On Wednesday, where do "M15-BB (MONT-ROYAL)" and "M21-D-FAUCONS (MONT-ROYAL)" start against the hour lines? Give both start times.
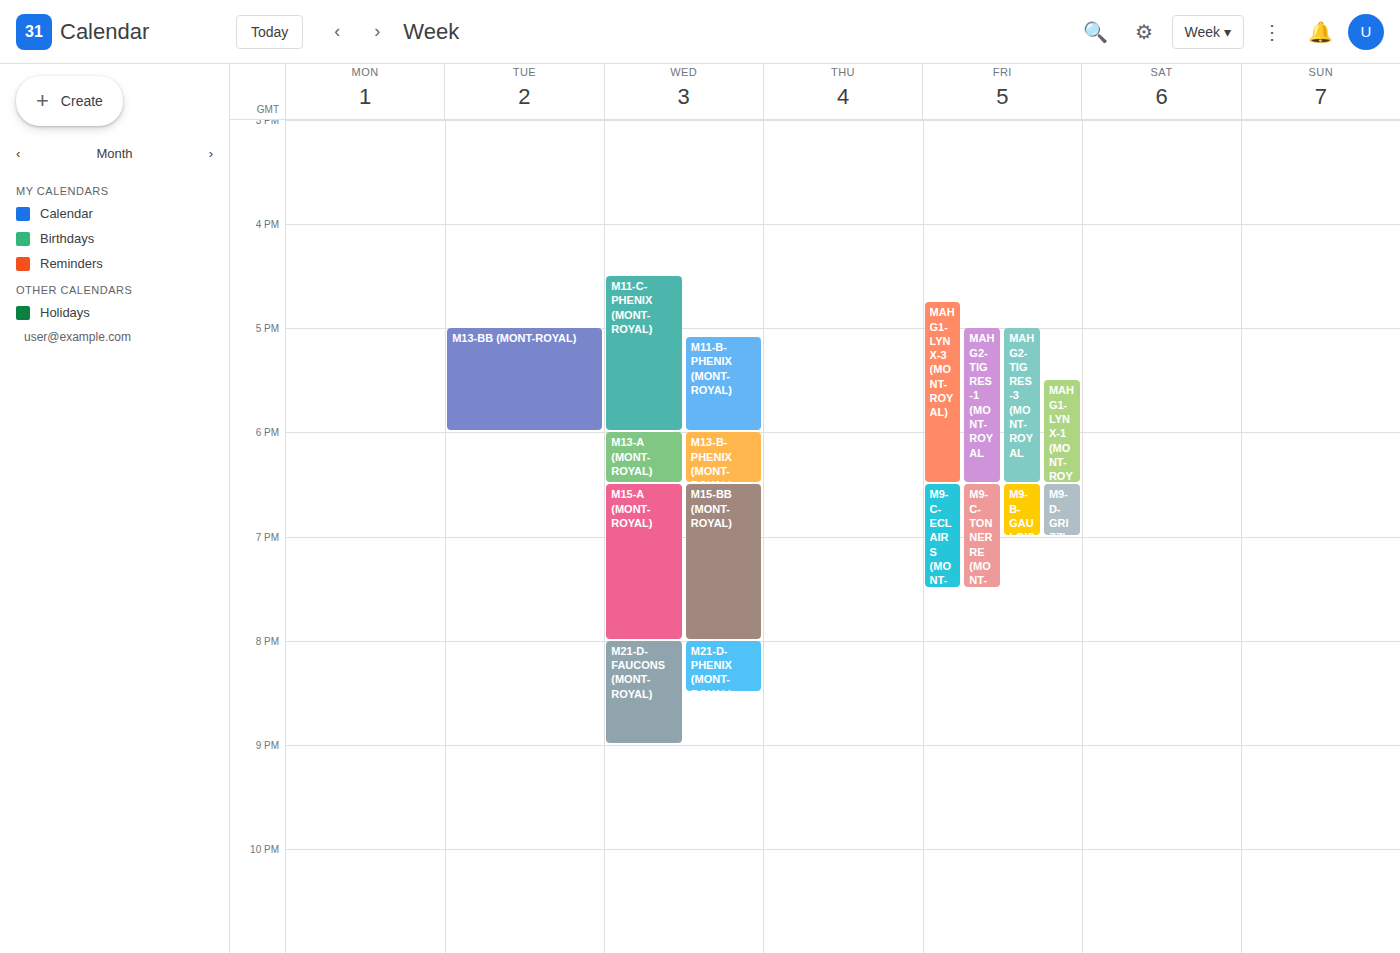
"M15-BB (MONT-ROYAL)": 6:30 PM, halfway between the 6 PM and 7 PM lines. "M21-D-FAUCONS (MONT-ROYAL)": 8:00 PM, exactly on the 8 PM line.